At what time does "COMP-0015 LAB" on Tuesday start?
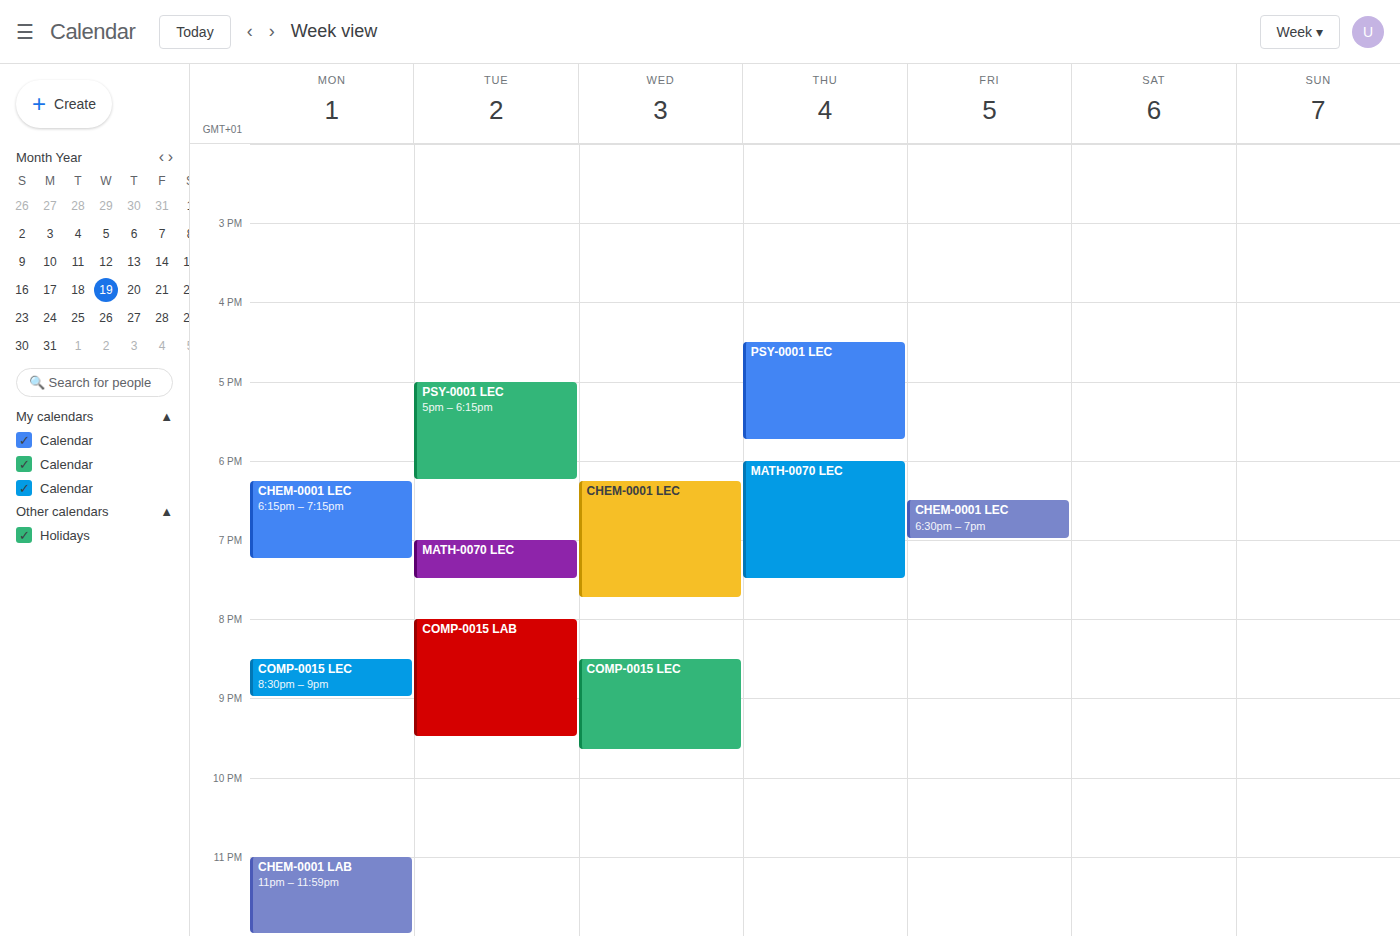
20:00